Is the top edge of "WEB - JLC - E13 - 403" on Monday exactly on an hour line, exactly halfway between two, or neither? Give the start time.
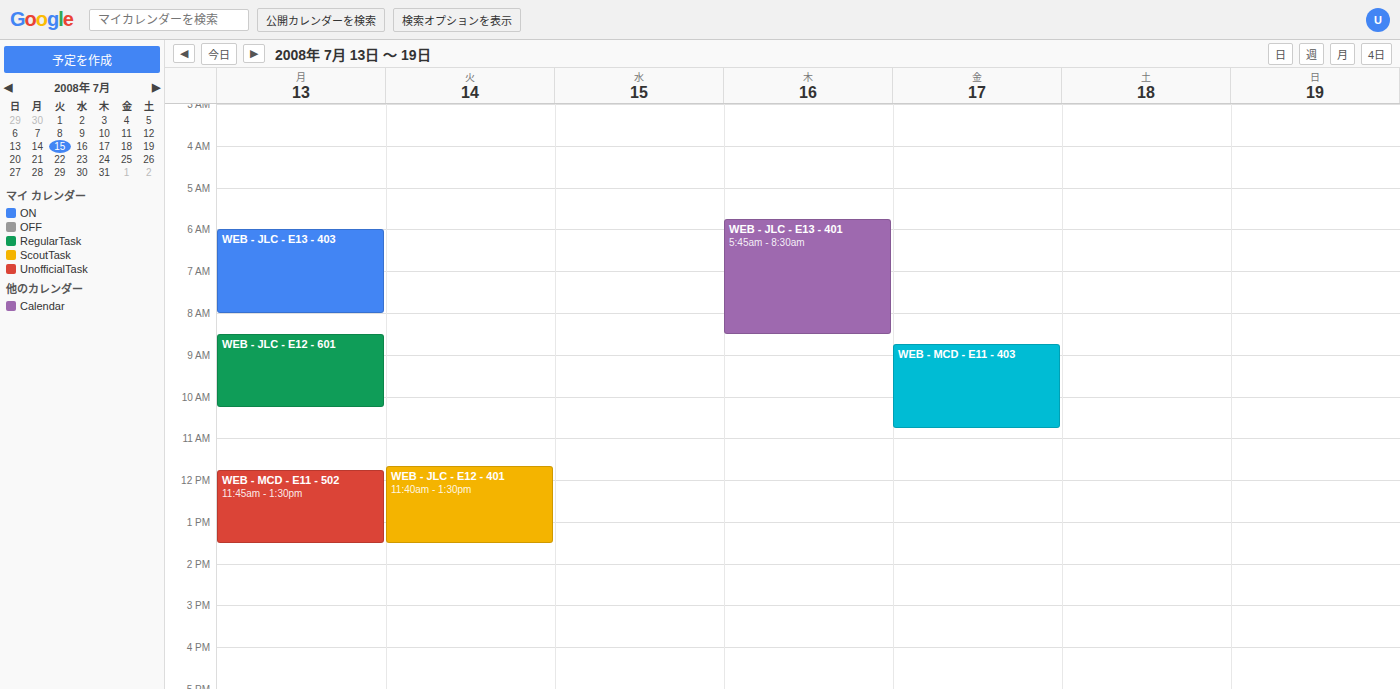
6:00 AM -- exactly on the 6 AM line.